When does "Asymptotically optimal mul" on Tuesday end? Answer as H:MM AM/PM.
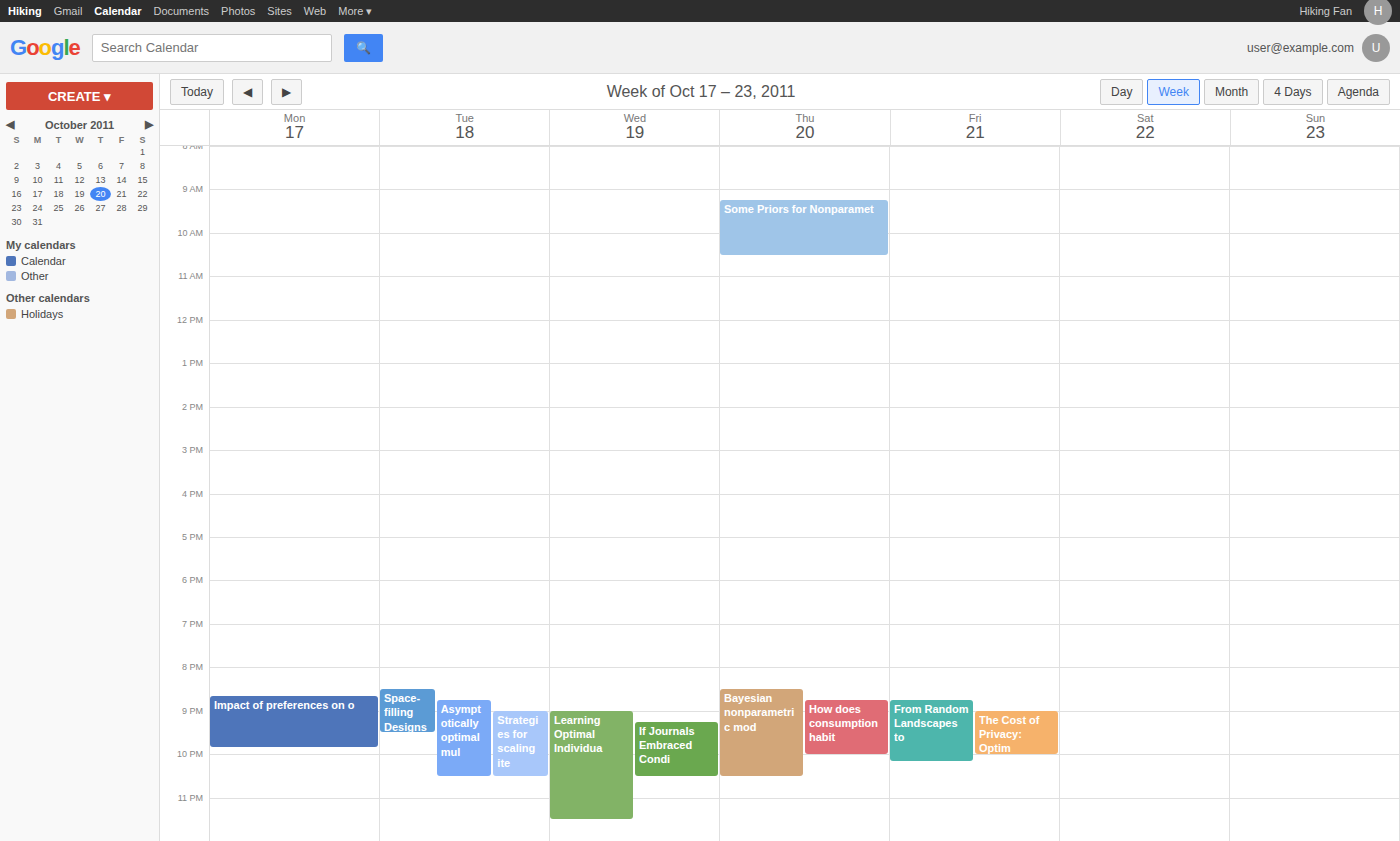
10:30 PM